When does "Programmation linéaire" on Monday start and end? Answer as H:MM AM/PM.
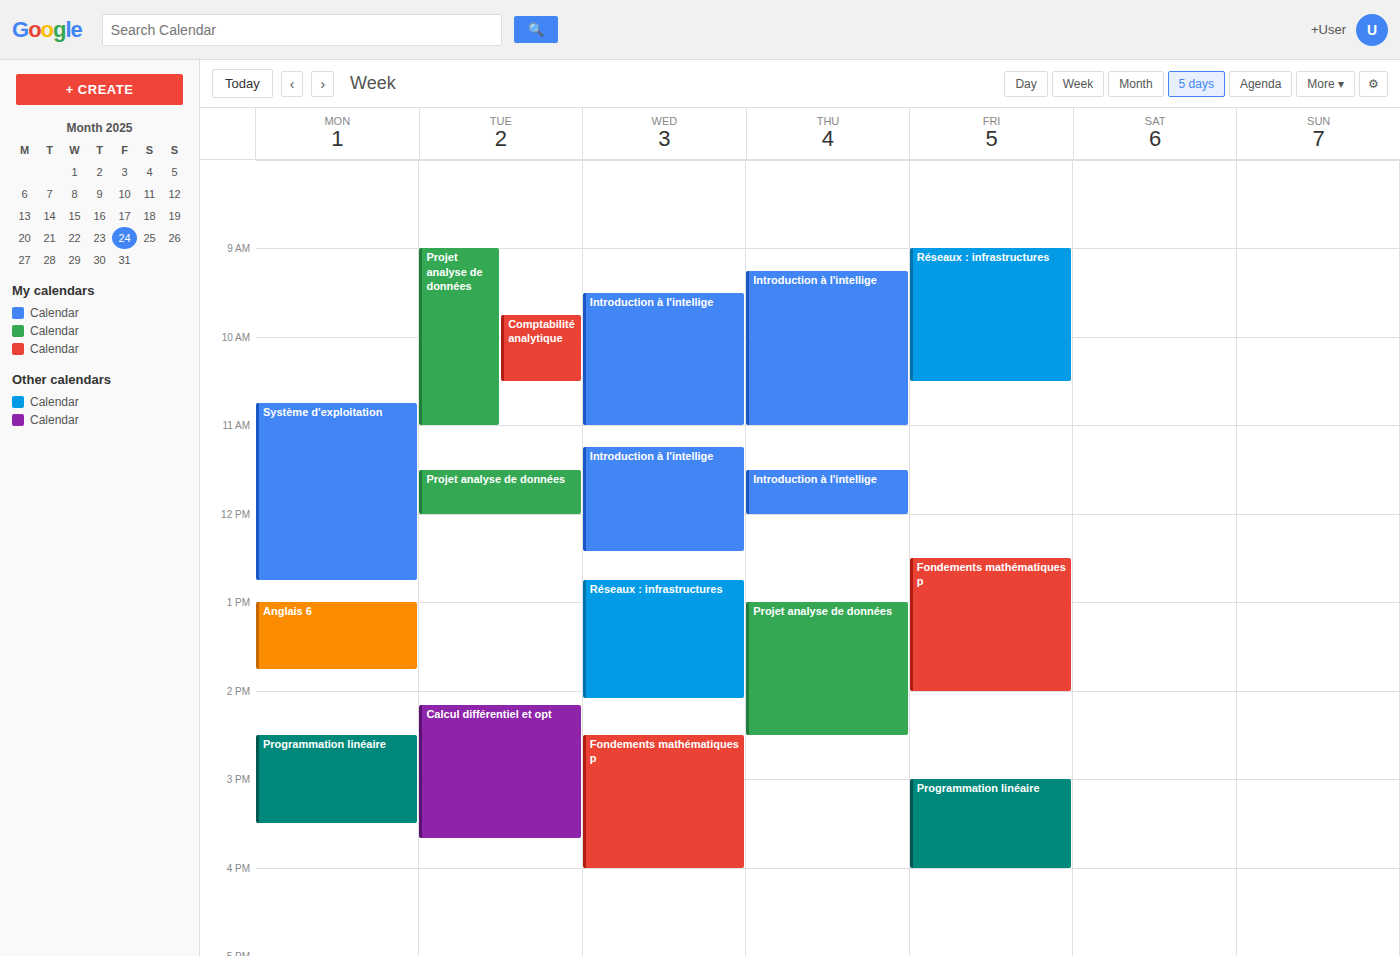
2:30 PM to 3:30 PM